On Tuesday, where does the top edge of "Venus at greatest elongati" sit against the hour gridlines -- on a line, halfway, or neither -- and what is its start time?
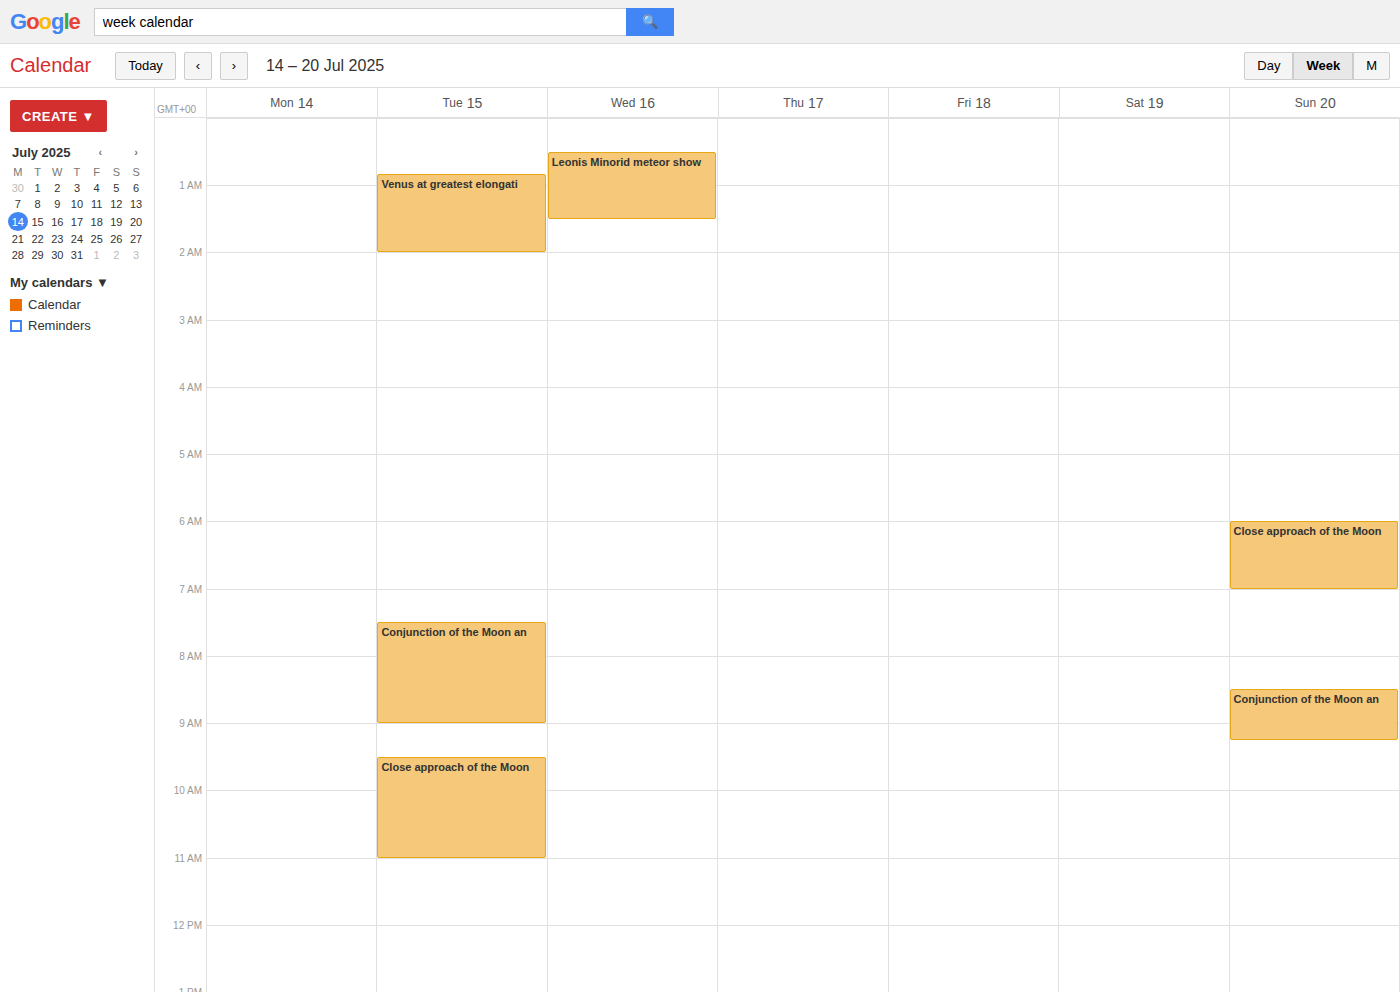
12:50 AM -- neither: 50 minutes below the 12 AM line and 10 minutes above the 1 AM line.